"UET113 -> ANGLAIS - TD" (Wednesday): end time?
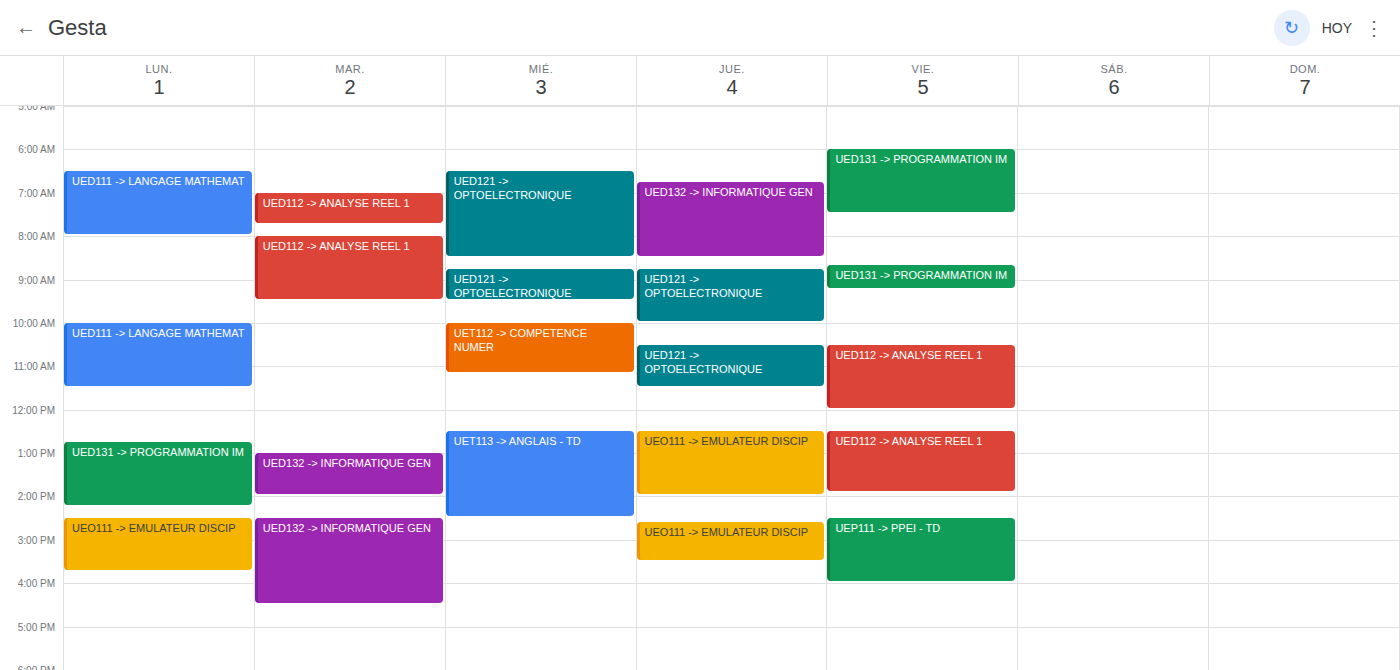
2:30 PM